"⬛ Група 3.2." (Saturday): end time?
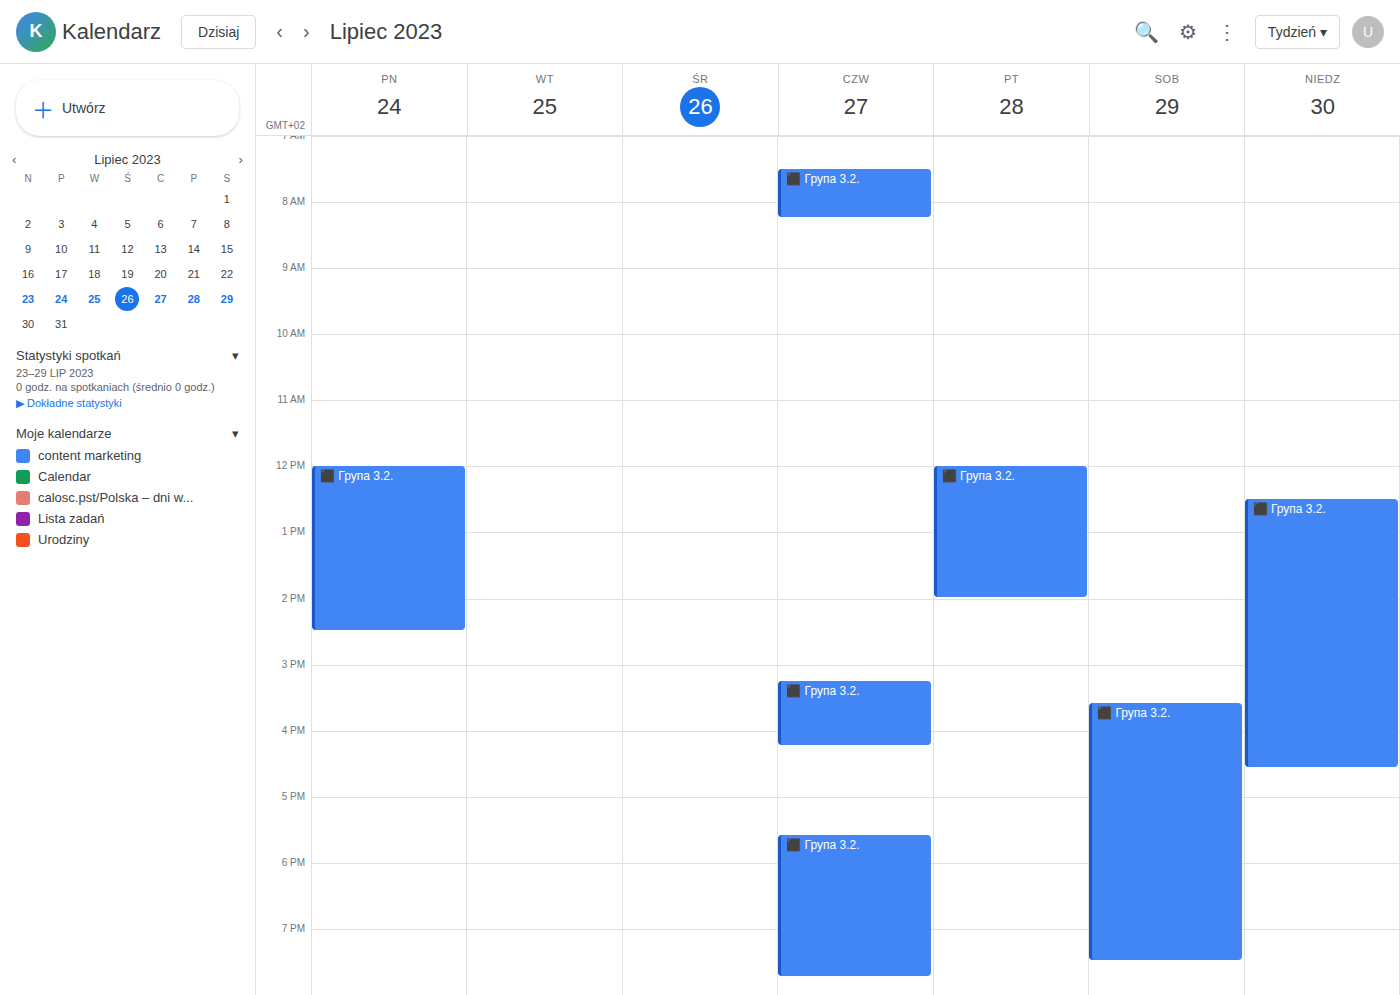
7:30 PM